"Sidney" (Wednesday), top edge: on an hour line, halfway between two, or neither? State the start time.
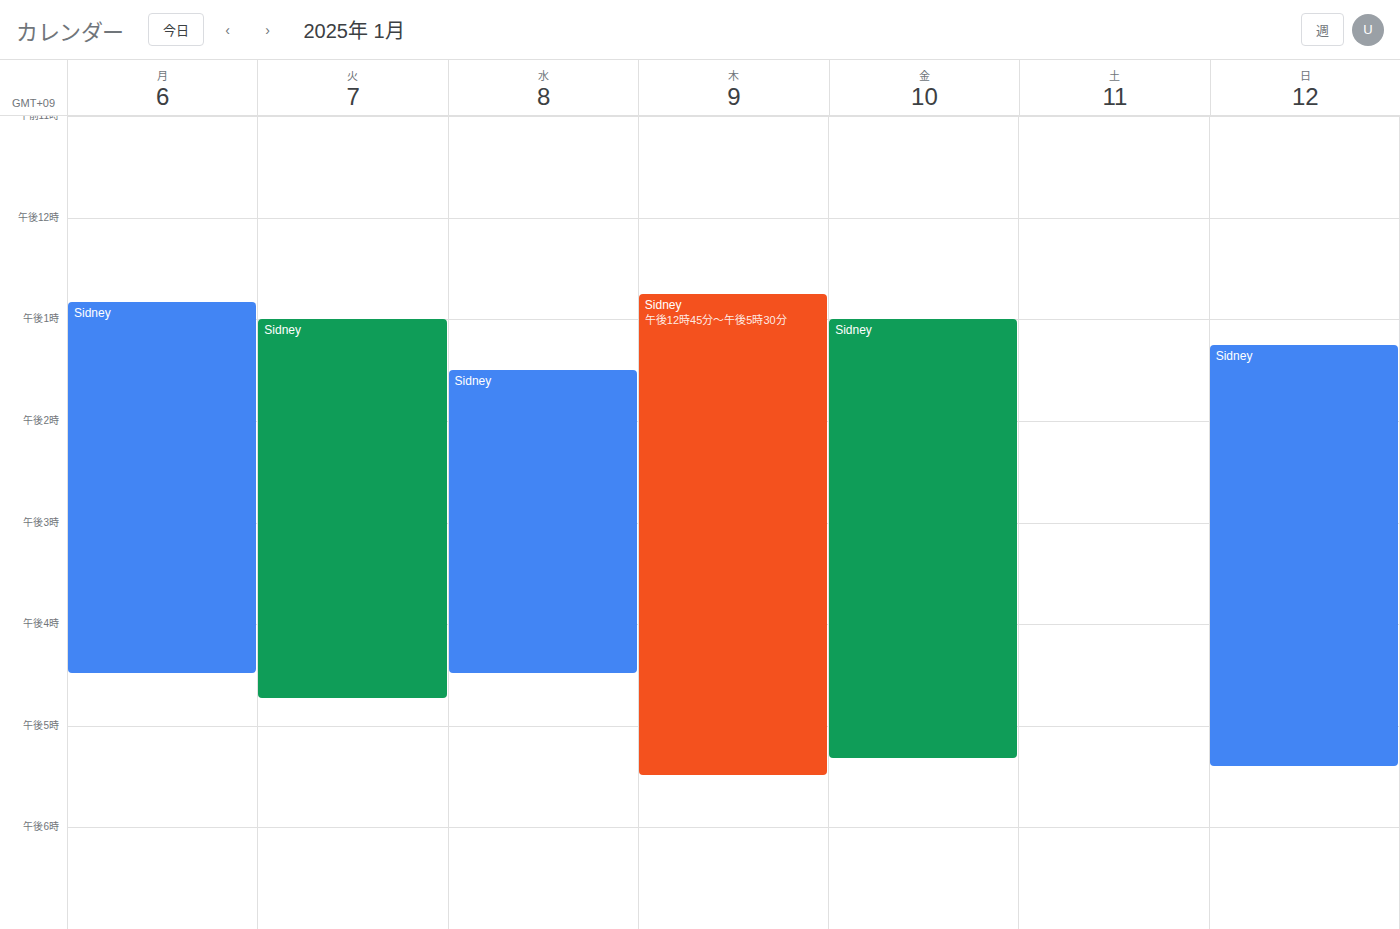
1:30 PM -- halfway between the 1 PM and 2 PM lines.